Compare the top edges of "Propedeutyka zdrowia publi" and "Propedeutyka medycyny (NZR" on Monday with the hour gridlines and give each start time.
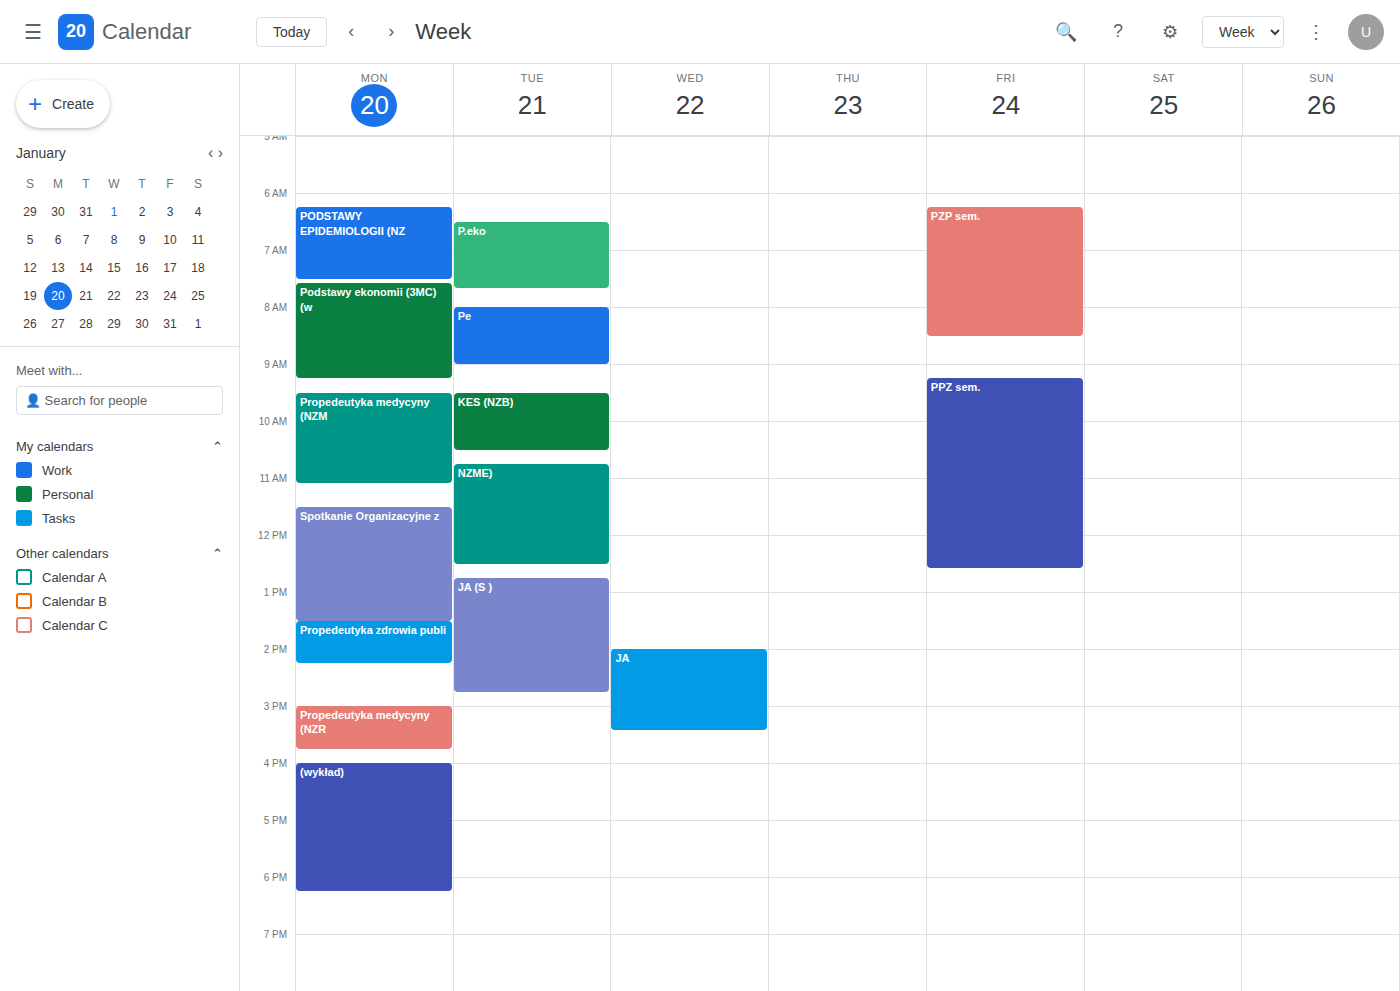
"Propedeutyka zdrowia publi": 1:30 PM, halfway between the 1 PM and 2 PM lines. "Propedeutyka medycyny (NZR": 3:00 PM, exactly on the 3 PM line.